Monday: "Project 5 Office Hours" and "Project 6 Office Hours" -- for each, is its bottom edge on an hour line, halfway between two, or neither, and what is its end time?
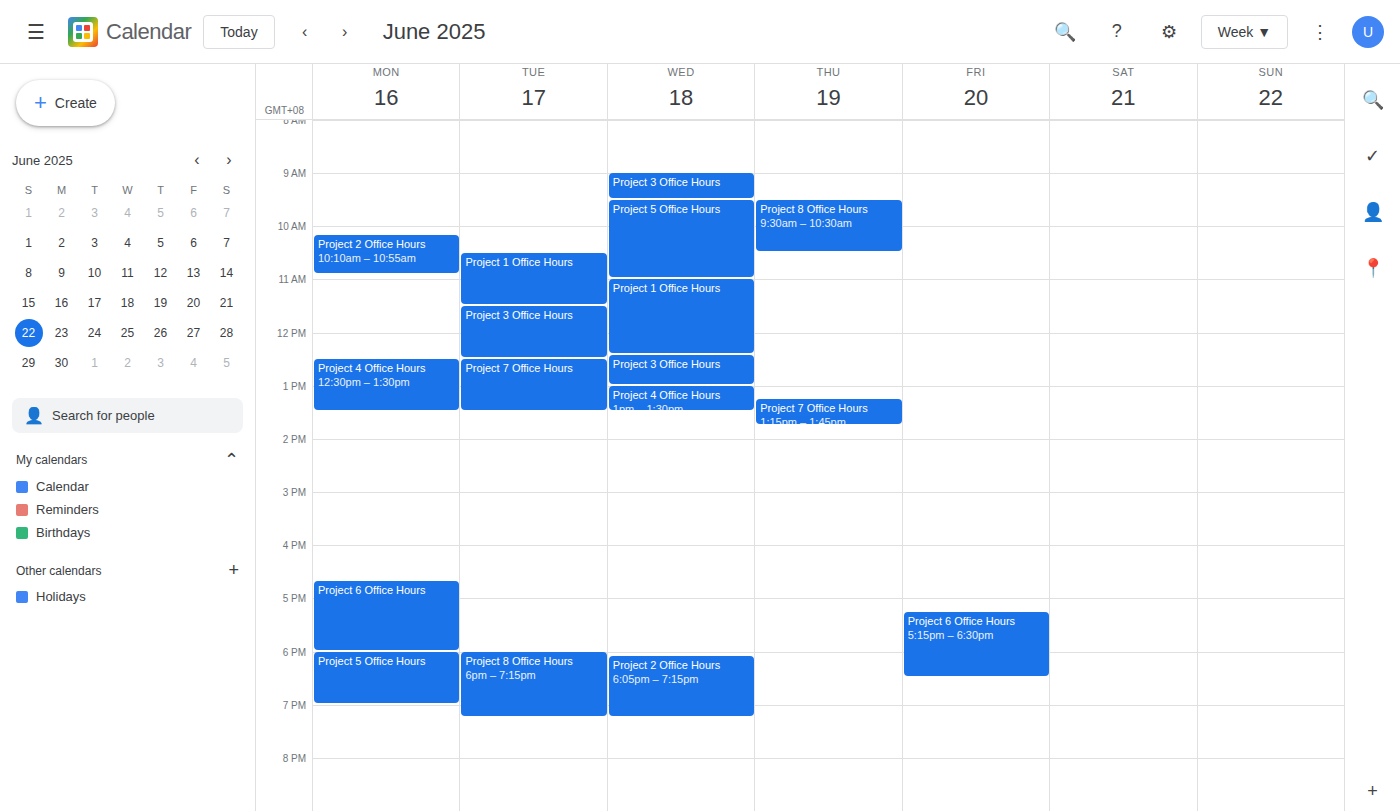
"Project 5 Office Hours": 7:00 PM, exactly on the 7 PM line. "Project 6 Office Hours": 6:00 PM, exactly on the 6 PM line.